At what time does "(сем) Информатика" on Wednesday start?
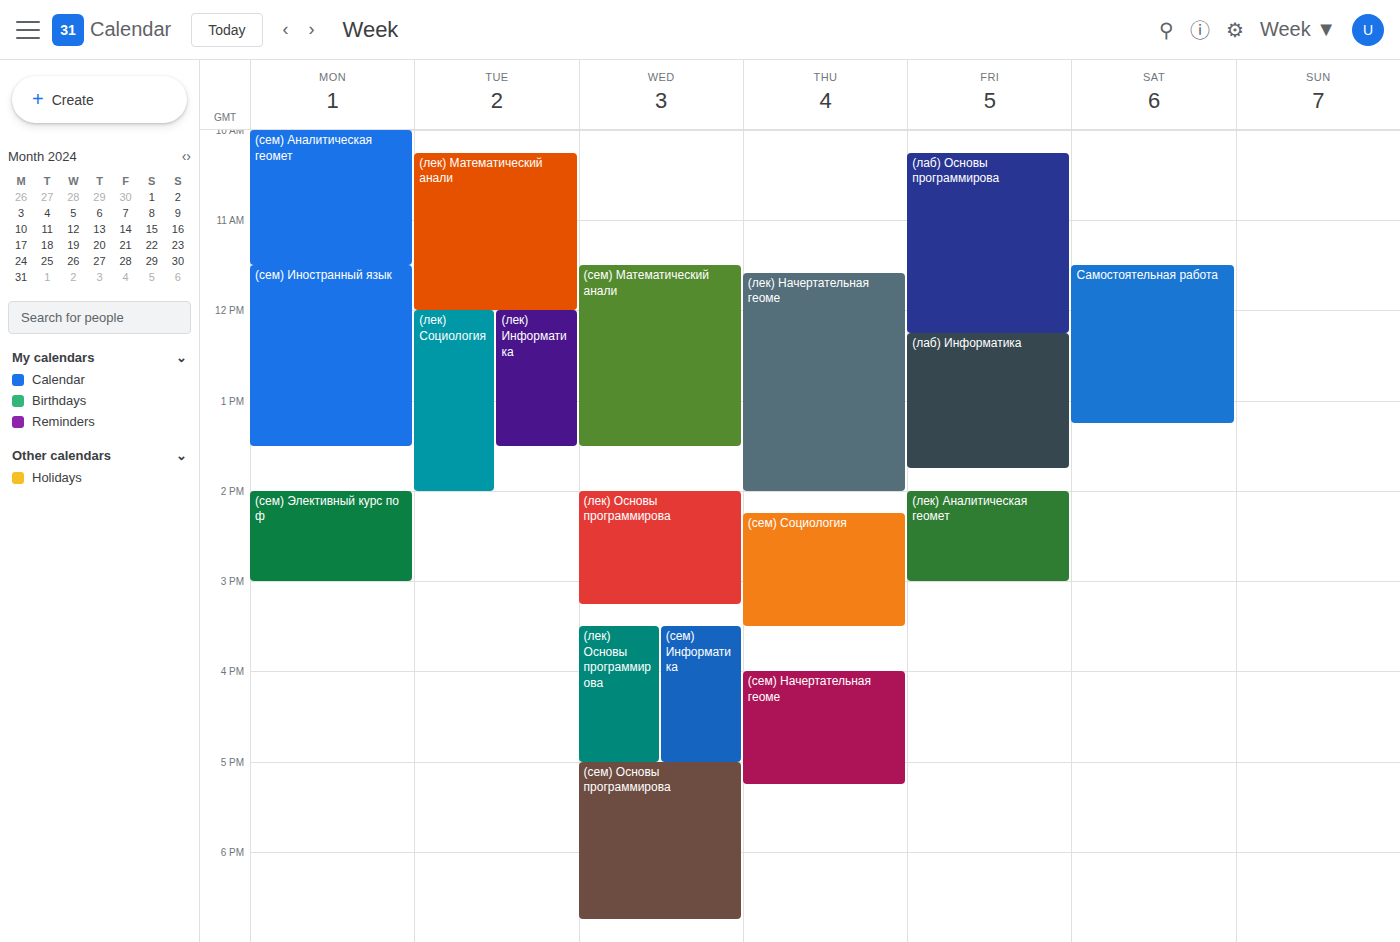
3:30 PM